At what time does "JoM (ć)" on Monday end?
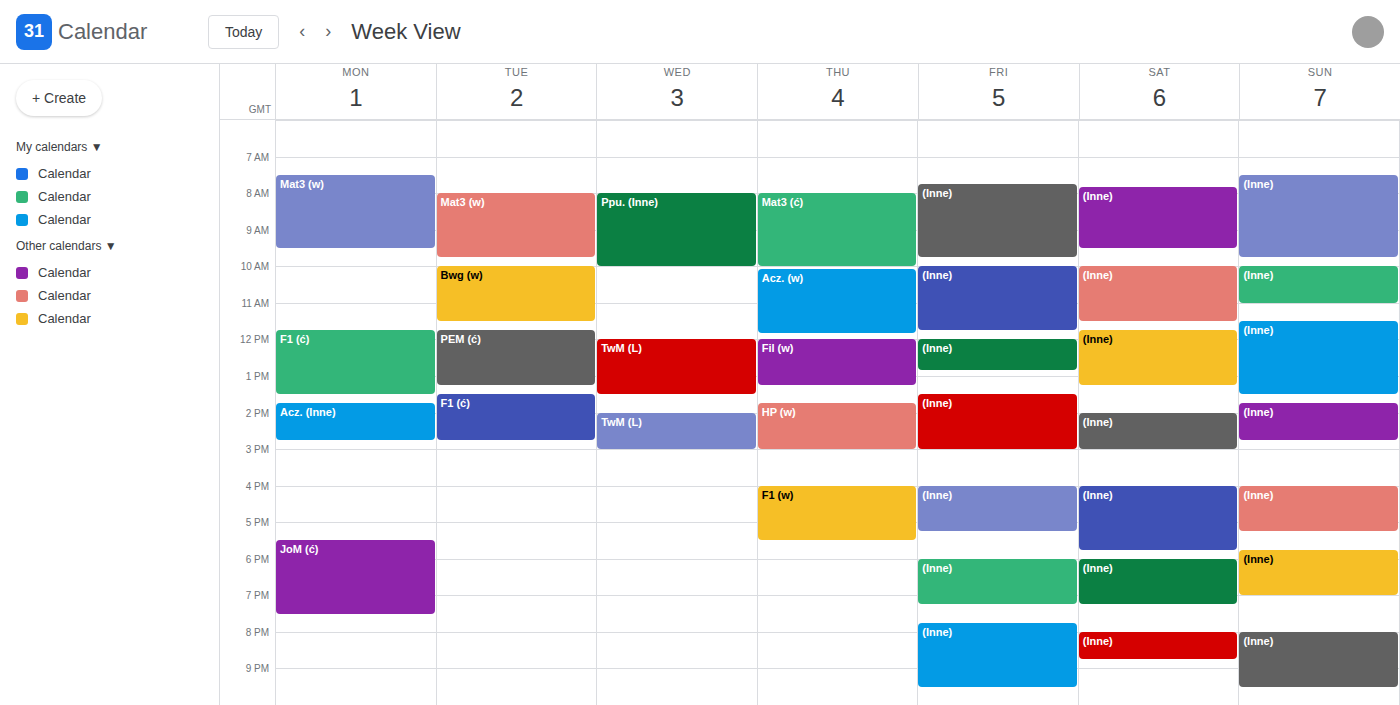
7:30 PM